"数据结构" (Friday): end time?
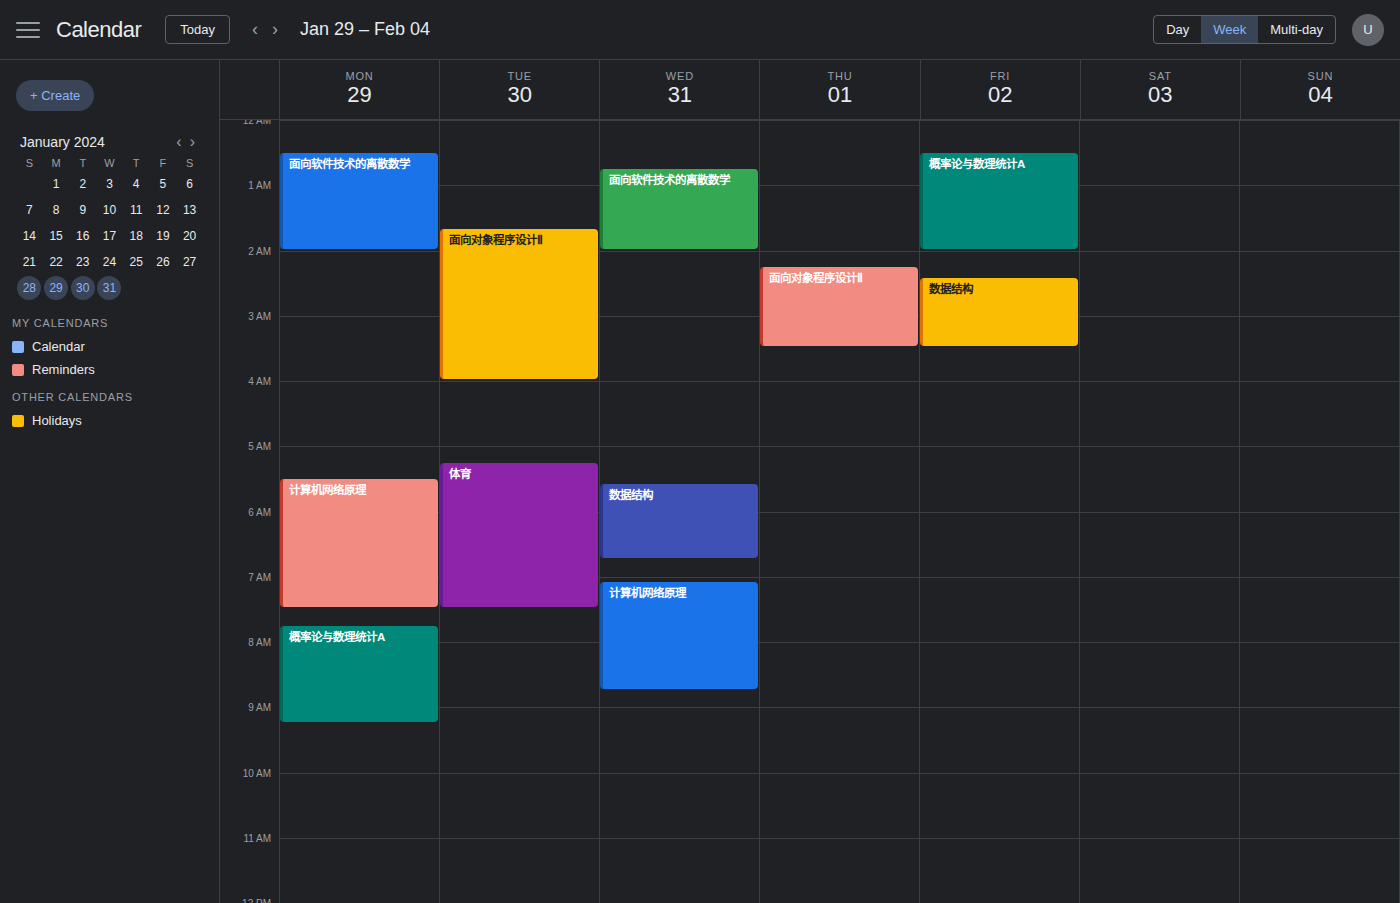
03:30